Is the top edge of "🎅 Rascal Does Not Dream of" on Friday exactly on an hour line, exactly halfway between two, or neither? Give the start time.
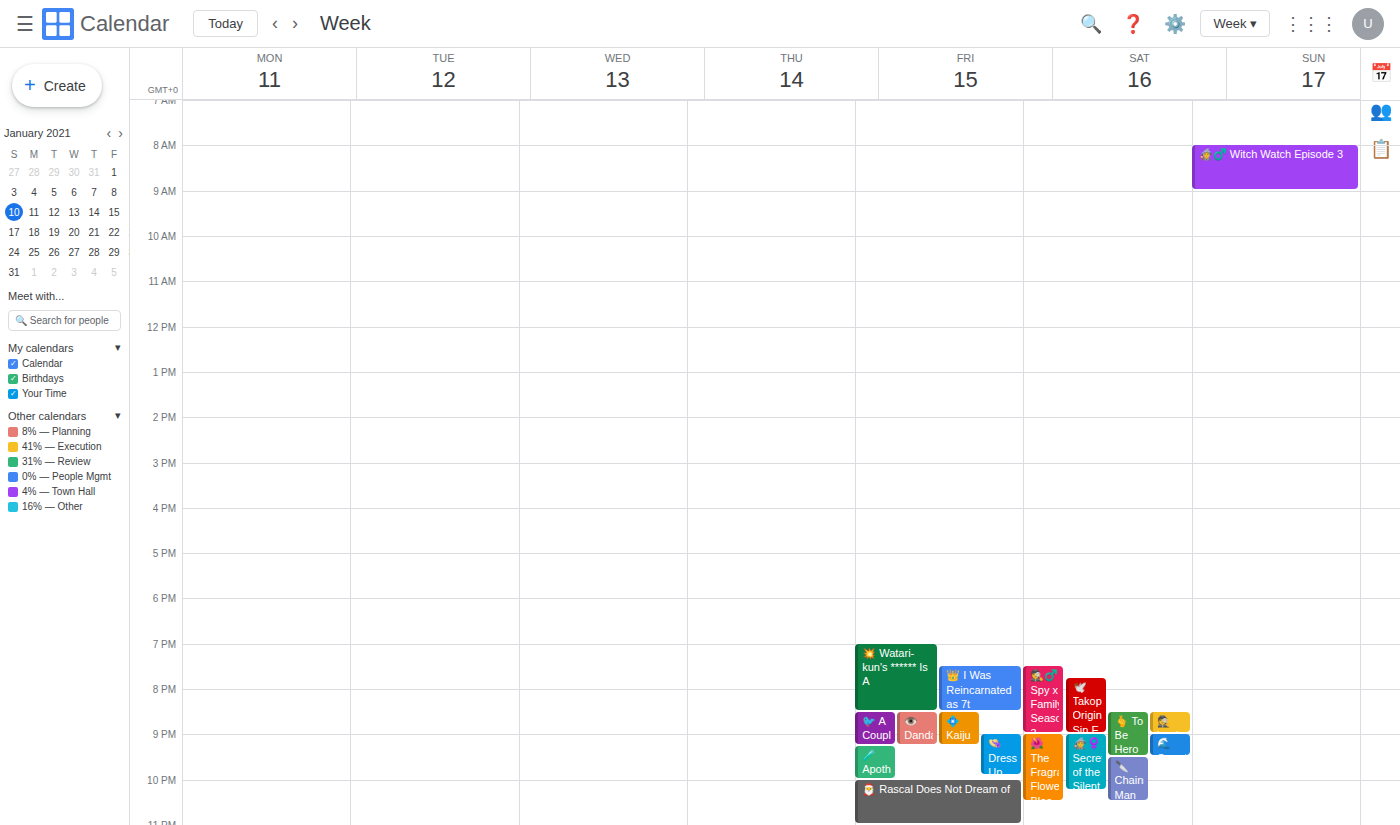
22:00 -- exactly on the 22:00 line.